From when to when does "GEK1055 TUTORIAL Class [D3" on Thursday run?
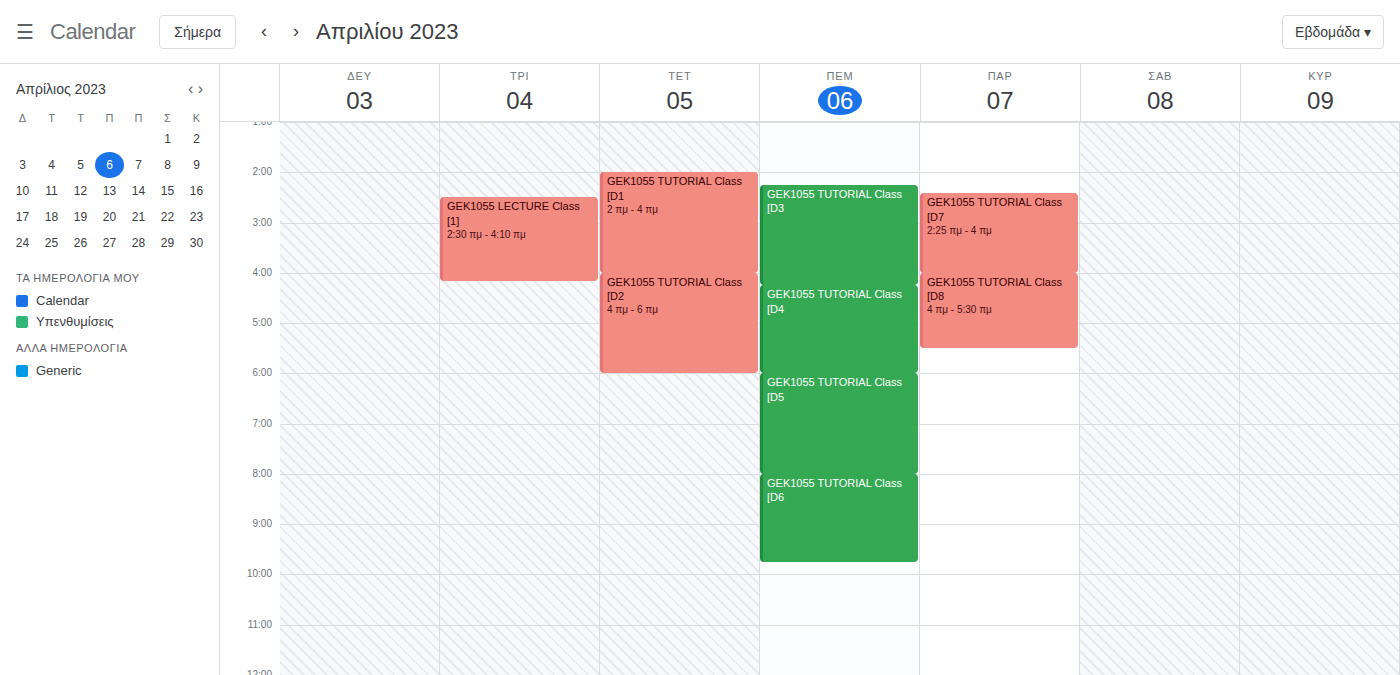
2:15 AM to 4:15 AM